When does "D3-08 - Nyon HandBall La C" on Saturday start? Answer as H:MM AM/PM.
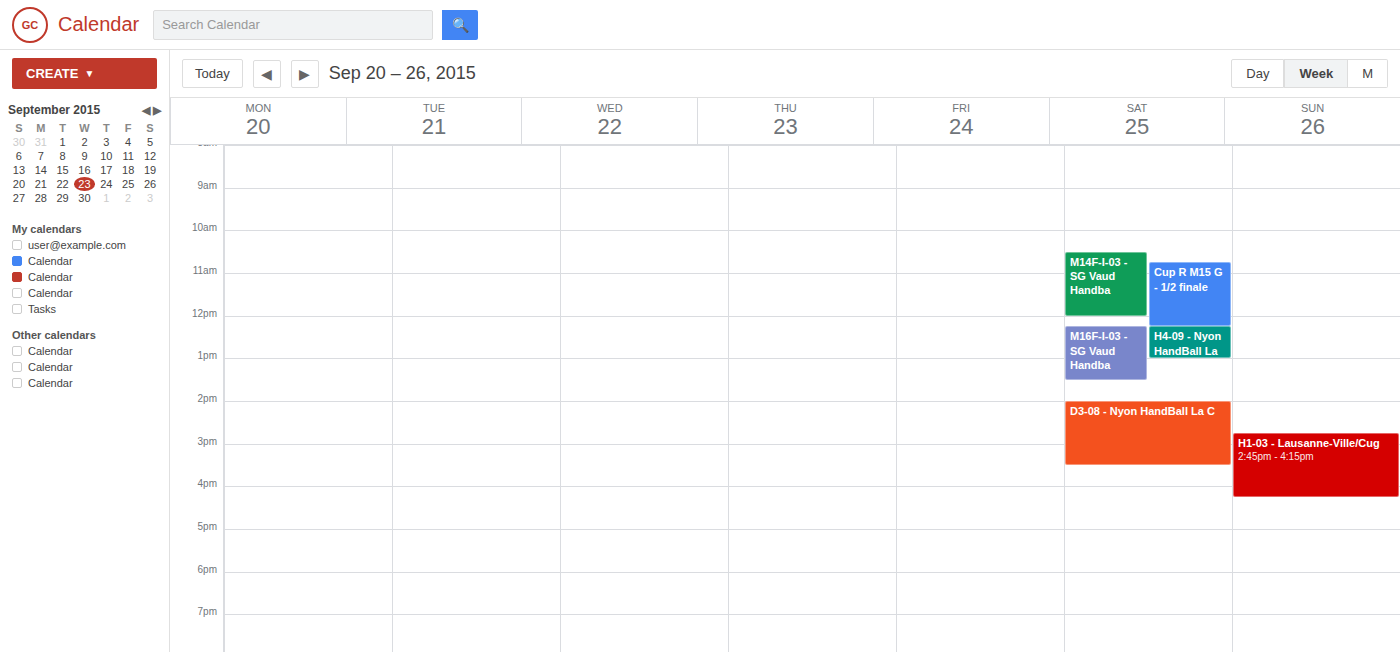
2:00 PM